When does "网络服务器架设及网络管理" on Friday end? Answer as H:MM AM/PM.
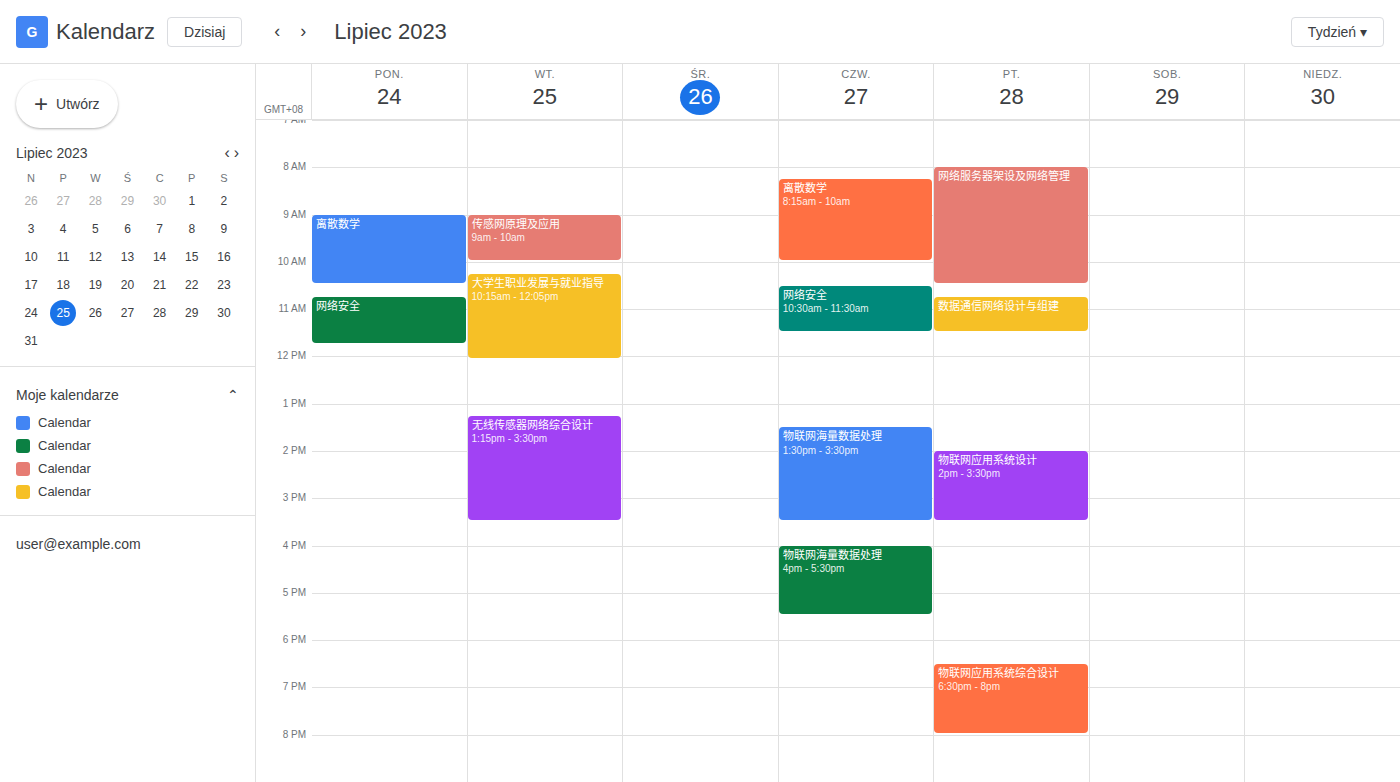
10:30 AM